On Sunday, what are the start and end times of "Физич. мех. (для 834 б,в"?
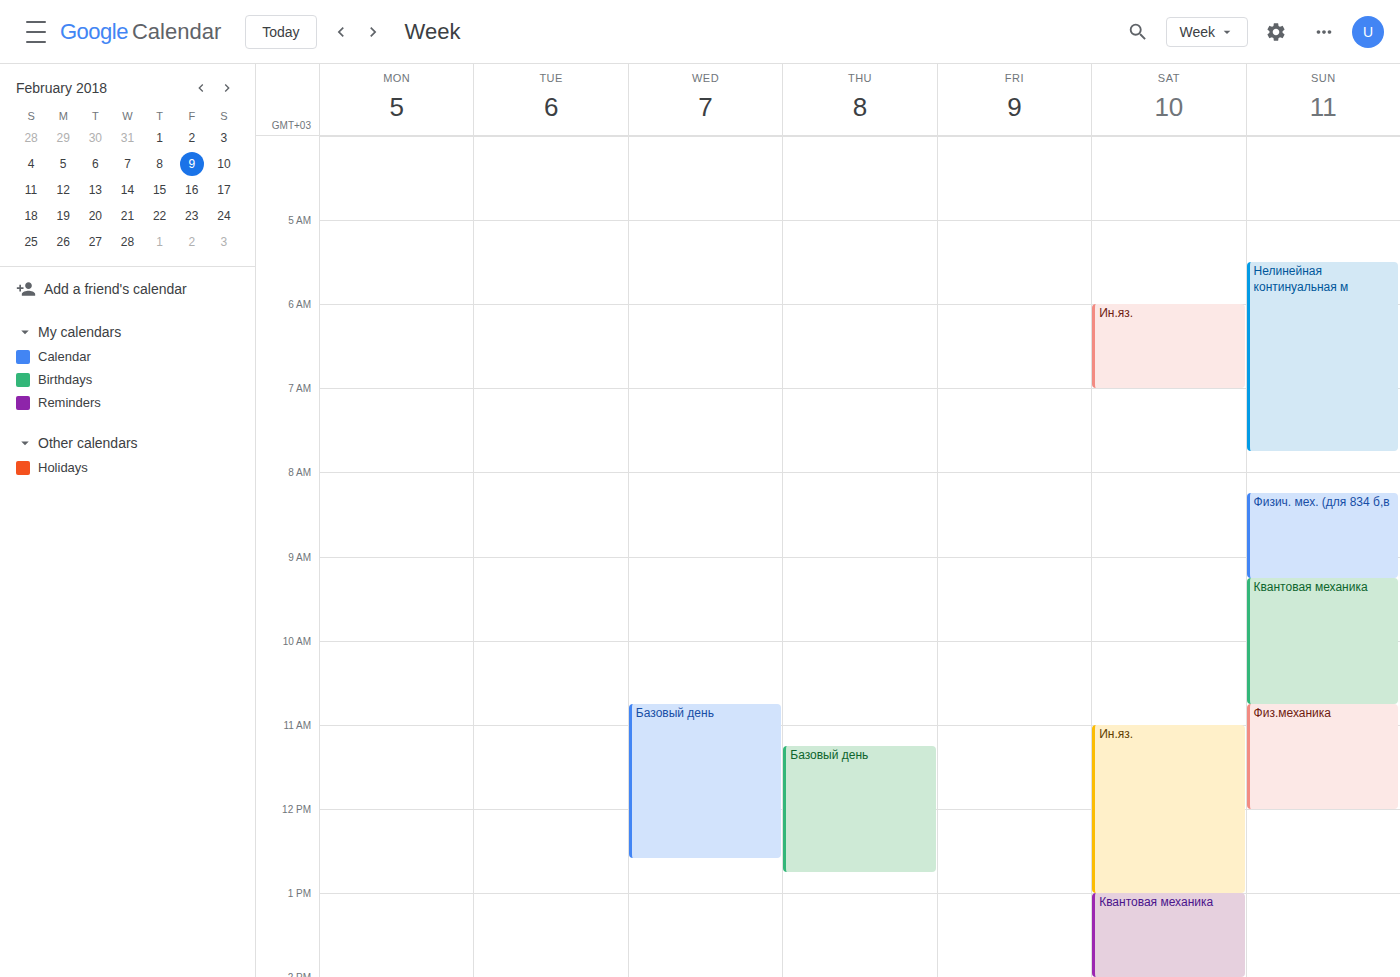
8:15 AM to 9:15 AM